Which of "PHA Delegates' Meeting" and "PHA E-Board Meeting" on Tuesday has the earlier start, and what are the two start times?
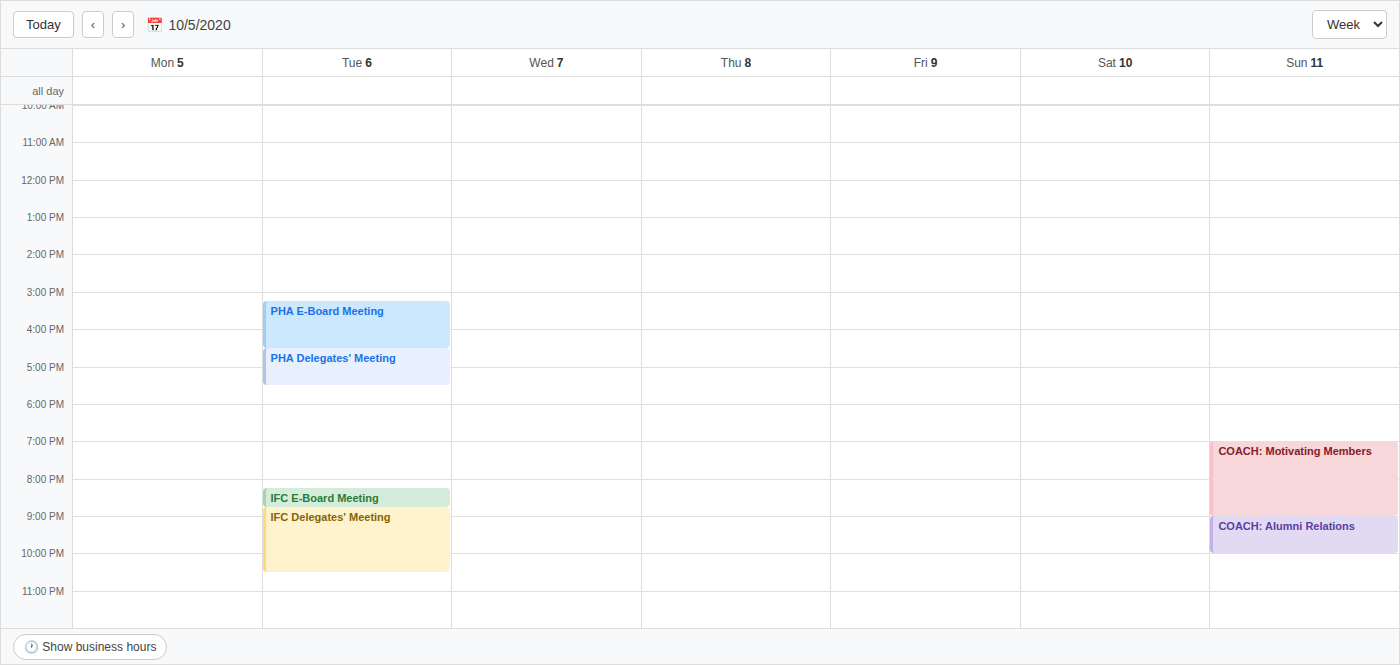
"PHA E-Board Meeting" 15:15; "PHA Delegates' Meeting" 16:30.